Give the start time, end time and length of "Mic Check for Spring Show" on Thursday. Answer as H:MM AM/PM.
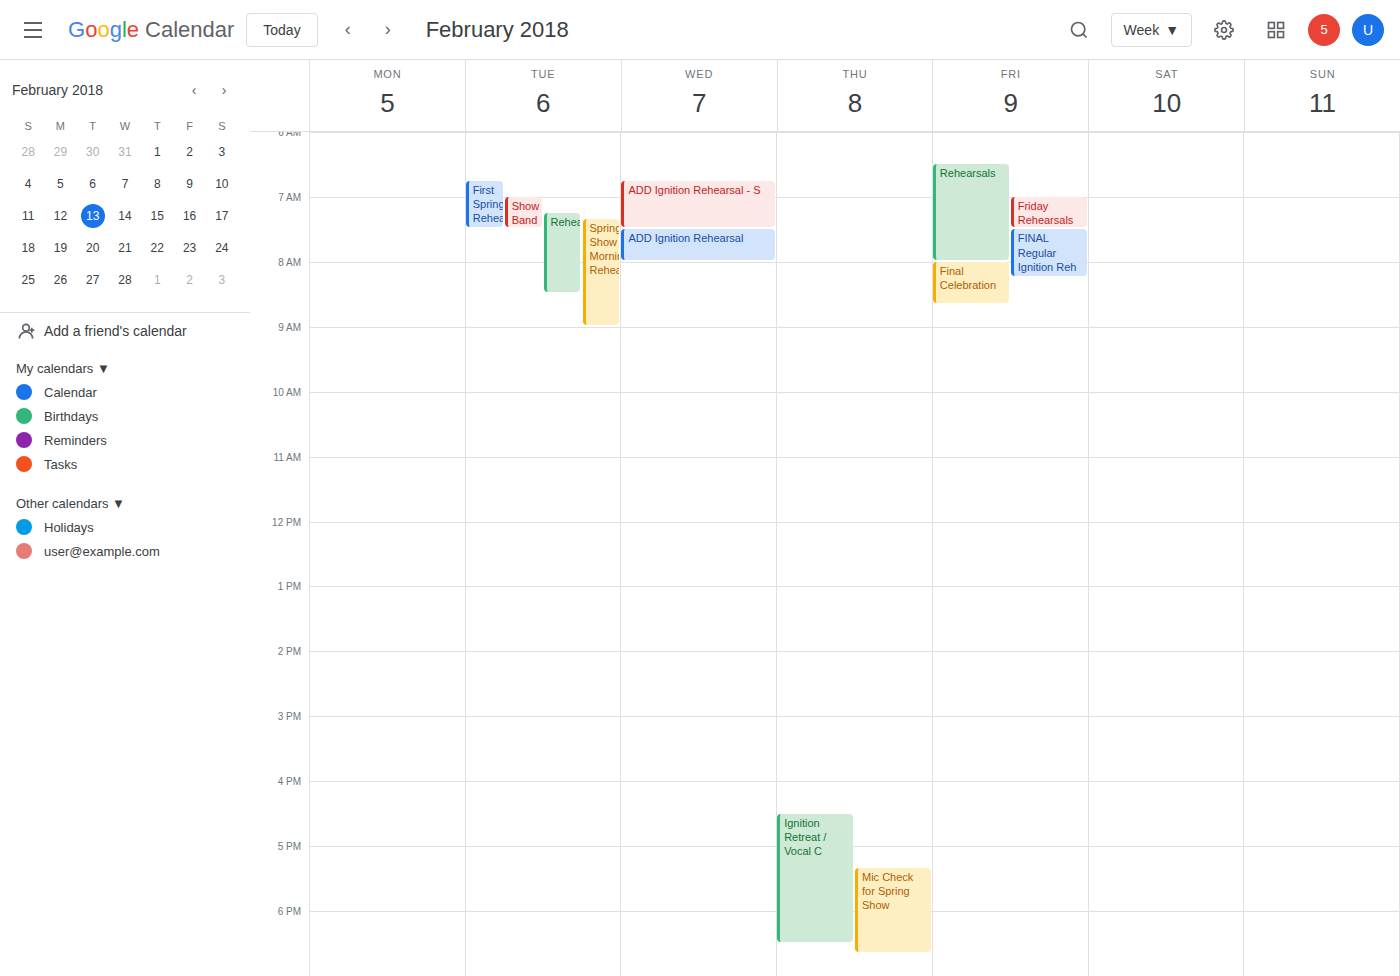
5:20 PM to 6:40 PM, 1 hour 20 minutes